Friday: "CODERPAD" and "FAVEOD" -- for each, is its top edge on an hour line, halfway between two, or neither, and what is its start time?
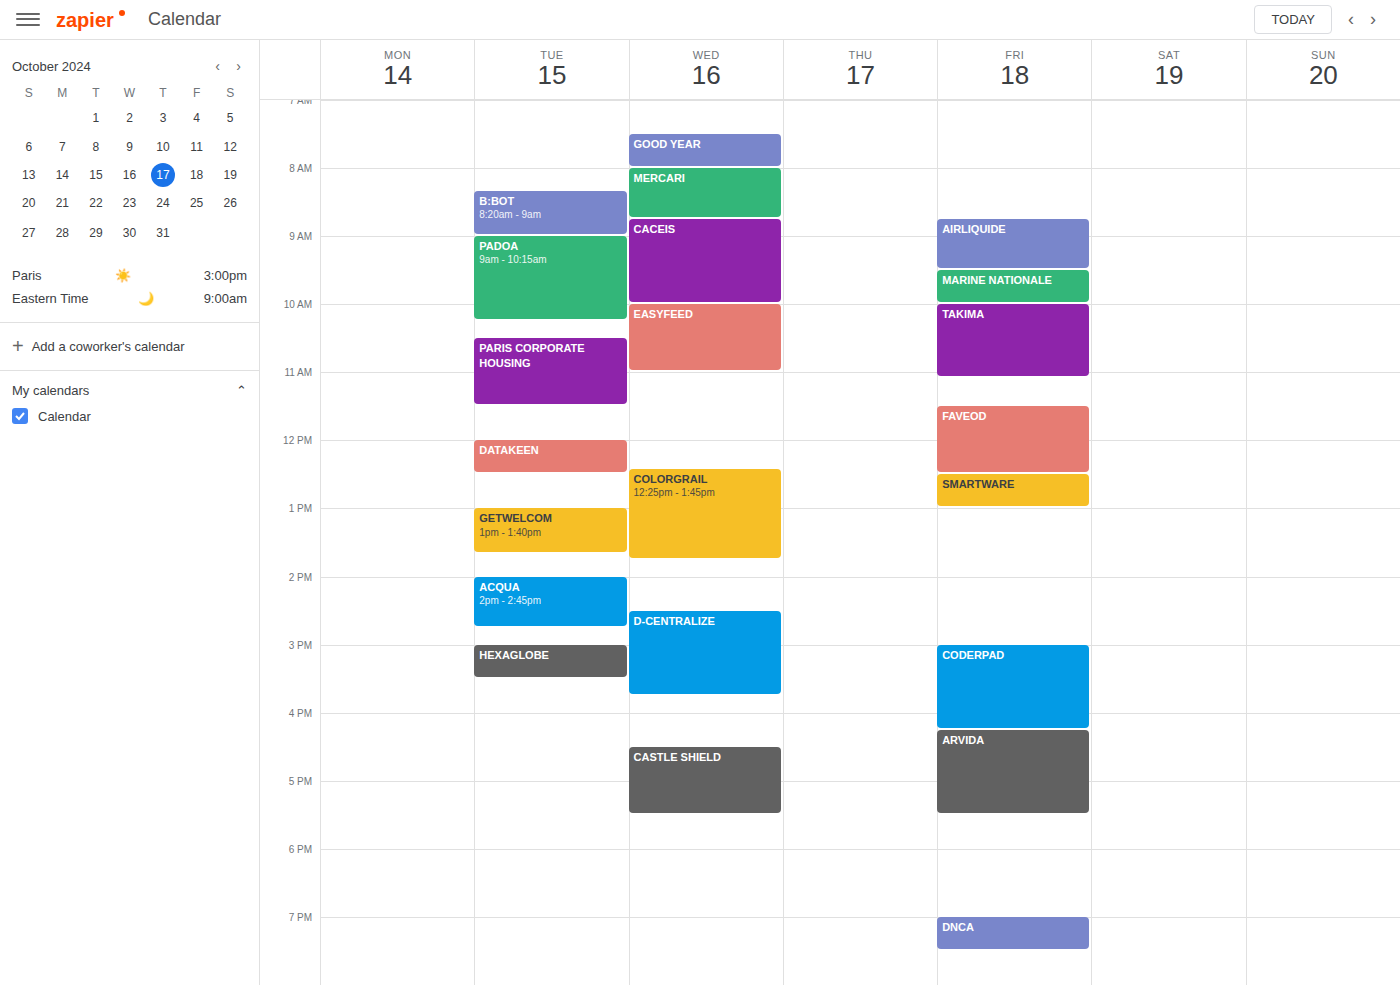
"CODERPAD": 15:00, exactly on the 15:00 line. "FAVEOD": 11:30, halfway between the 11:00 and 12:00 lines.